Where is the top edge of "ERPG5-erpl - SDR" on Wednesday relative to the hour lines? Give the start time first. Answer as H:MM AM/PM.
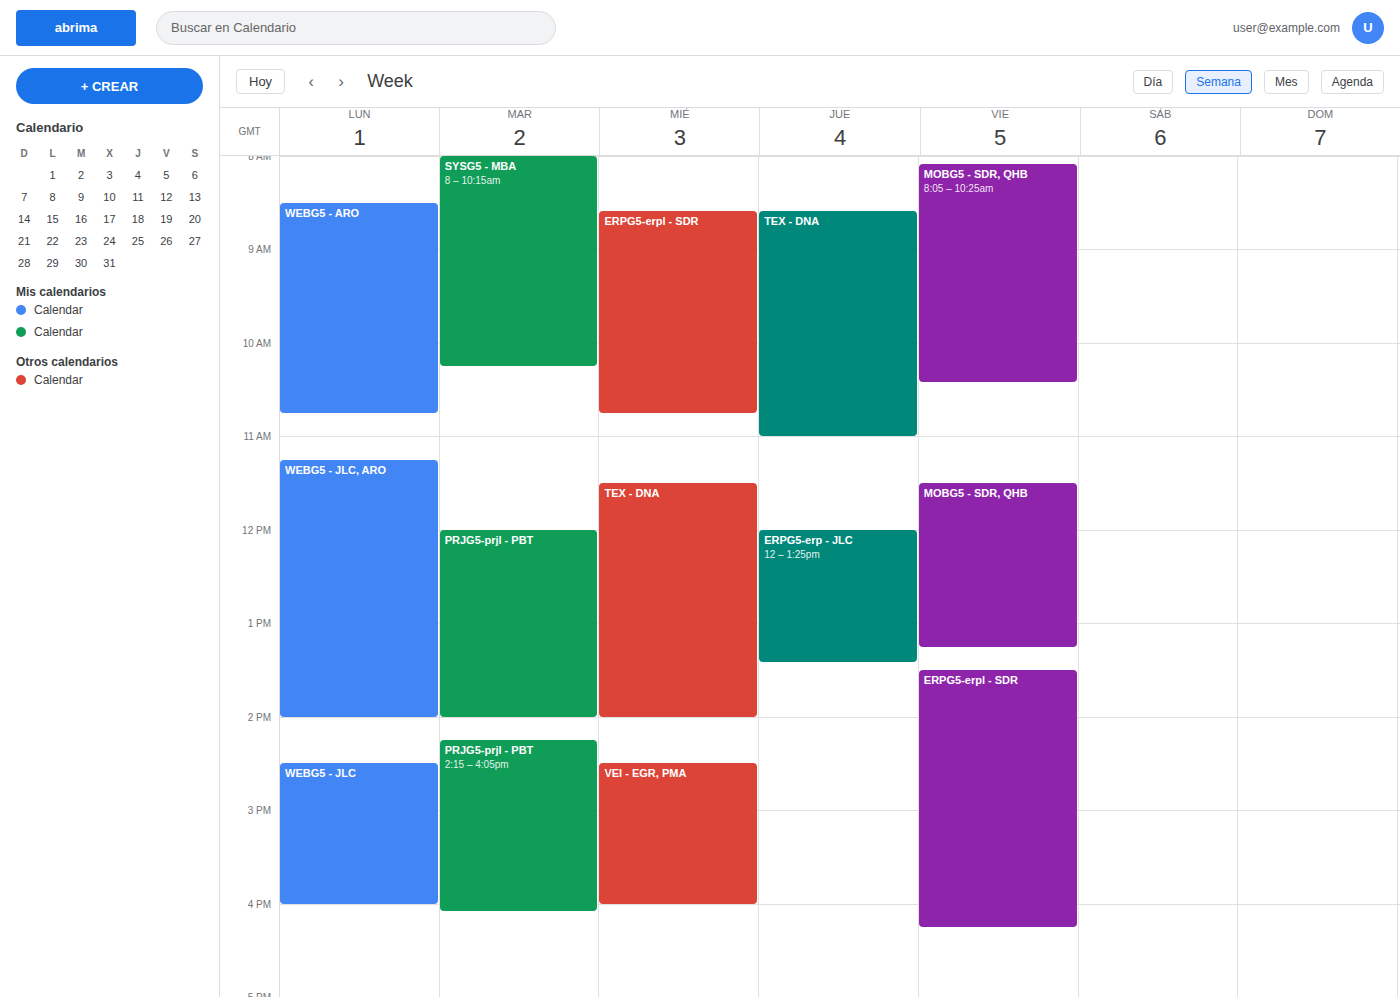
8:35 AM -- neither: 35 minutes below the 8 AM line and 25 minutes above the 9 AM line.